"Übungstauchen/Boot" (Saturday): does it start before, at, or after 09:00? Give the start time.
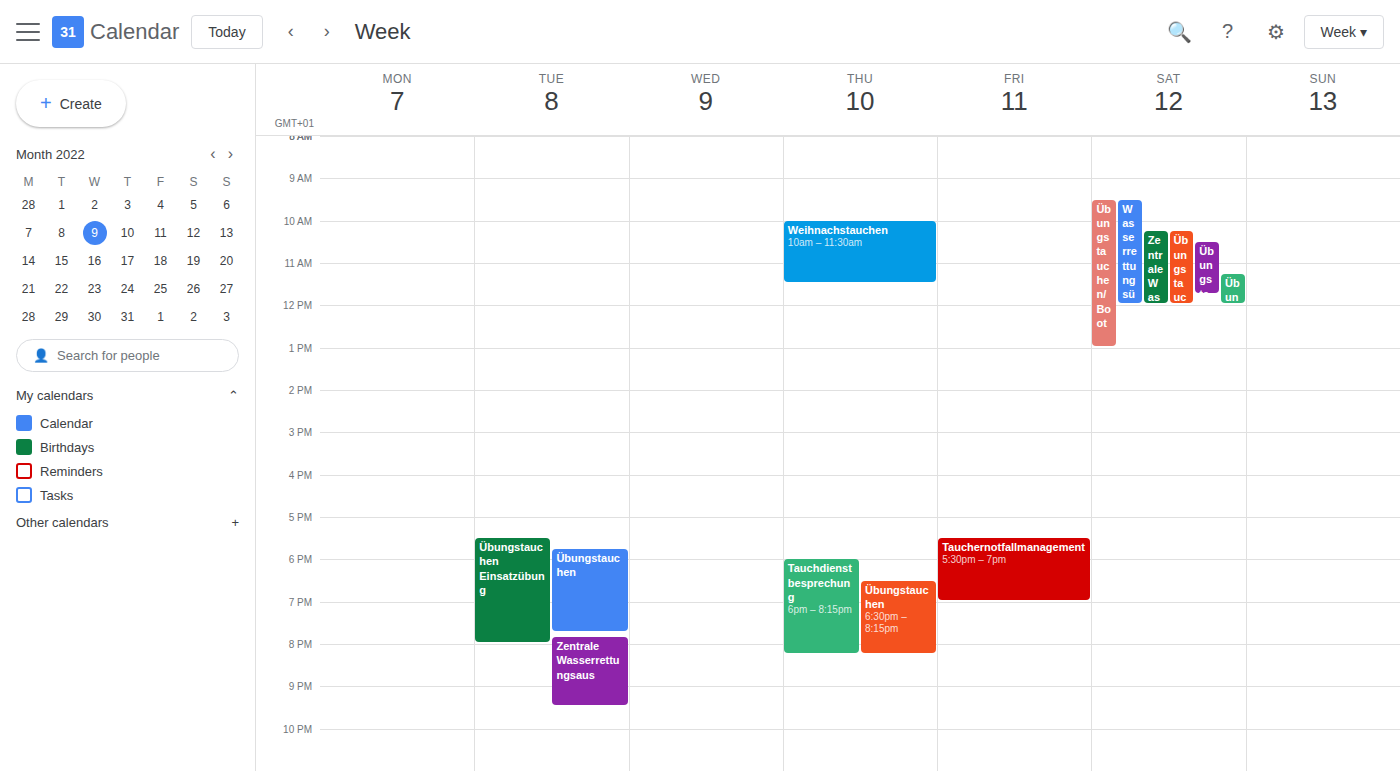
09:30 -- after 09:00, 30 minutes below the 09:00 line.